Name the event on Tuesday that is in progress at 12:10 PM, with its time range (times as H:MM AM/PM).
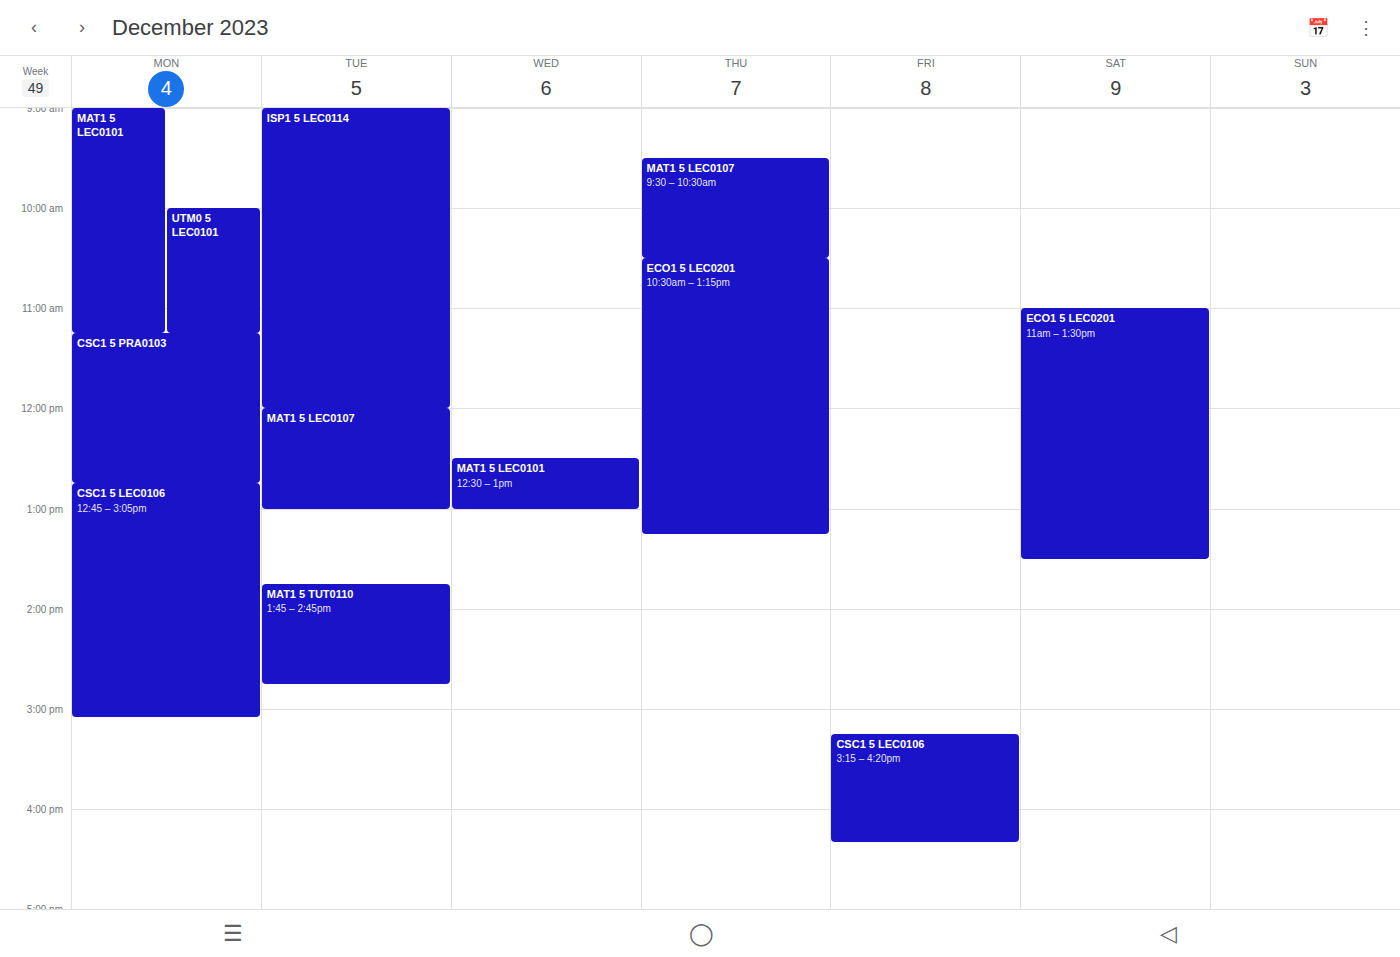
"MAT1 5 LEC0107", 12:00 PM to 1:00 PM